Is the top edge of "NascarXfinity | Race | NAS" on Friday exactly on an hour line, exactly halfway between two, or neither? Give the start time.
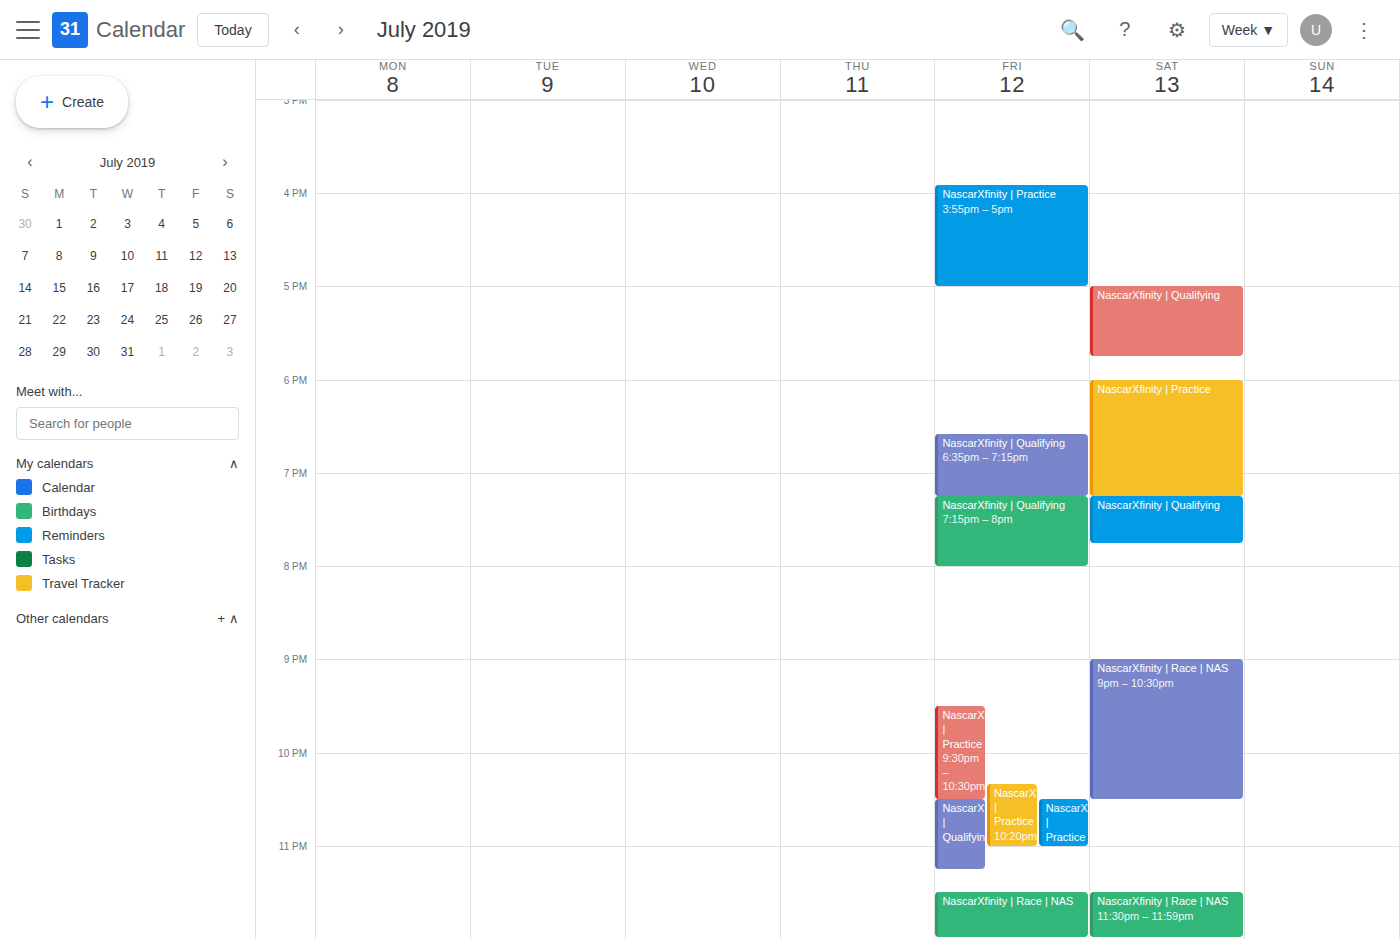
11:30 PM -- halfway between the 11 PM and 12 AM lines.